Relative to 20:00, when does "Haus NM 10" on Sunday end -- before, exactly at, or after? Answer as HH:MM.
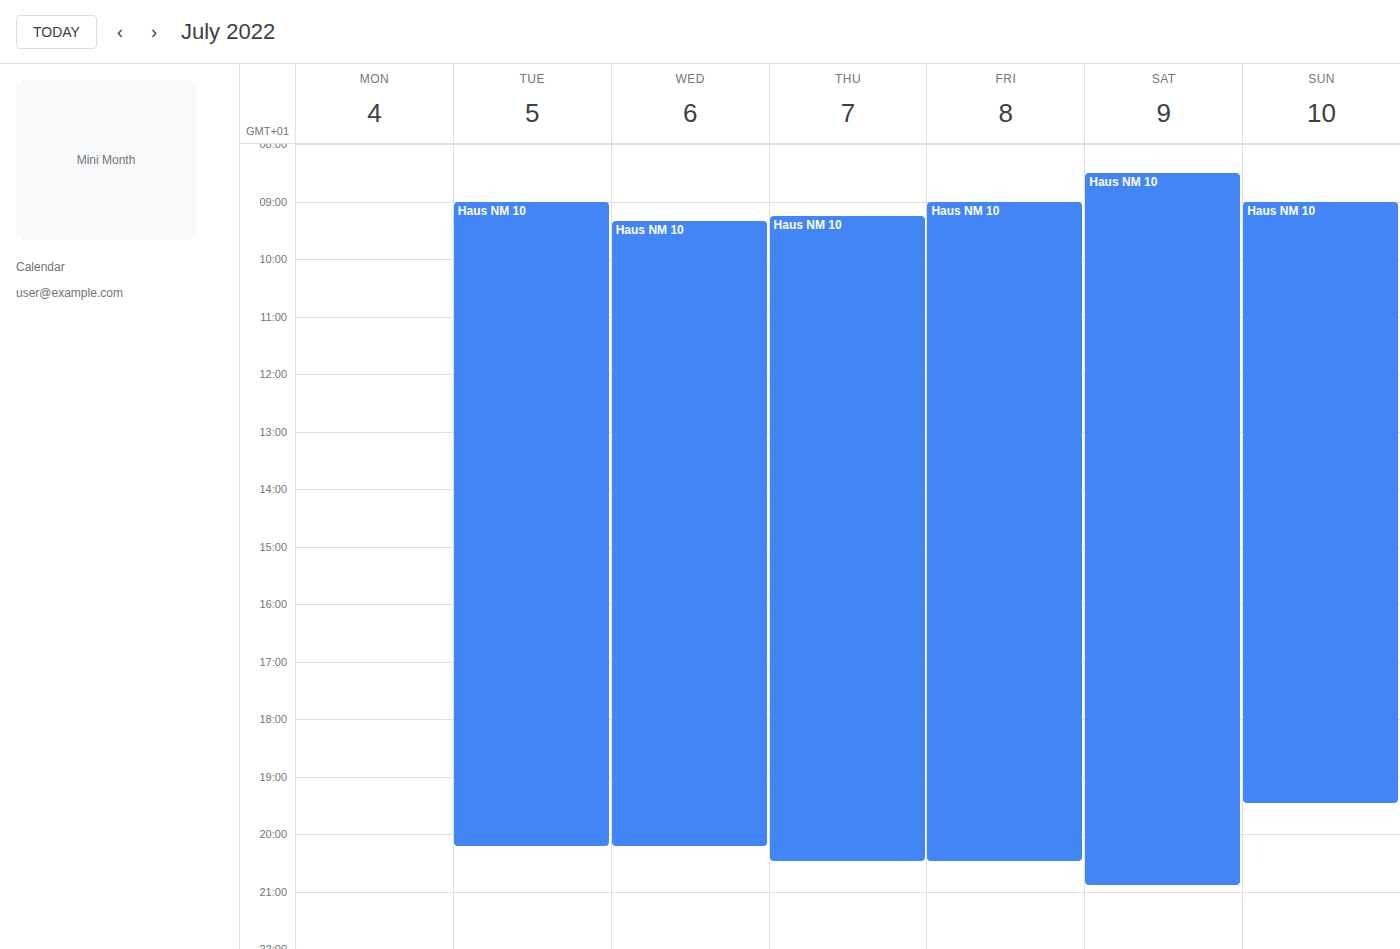
19:30 -- before 20:00, 30 minutes above the 20:00 line.